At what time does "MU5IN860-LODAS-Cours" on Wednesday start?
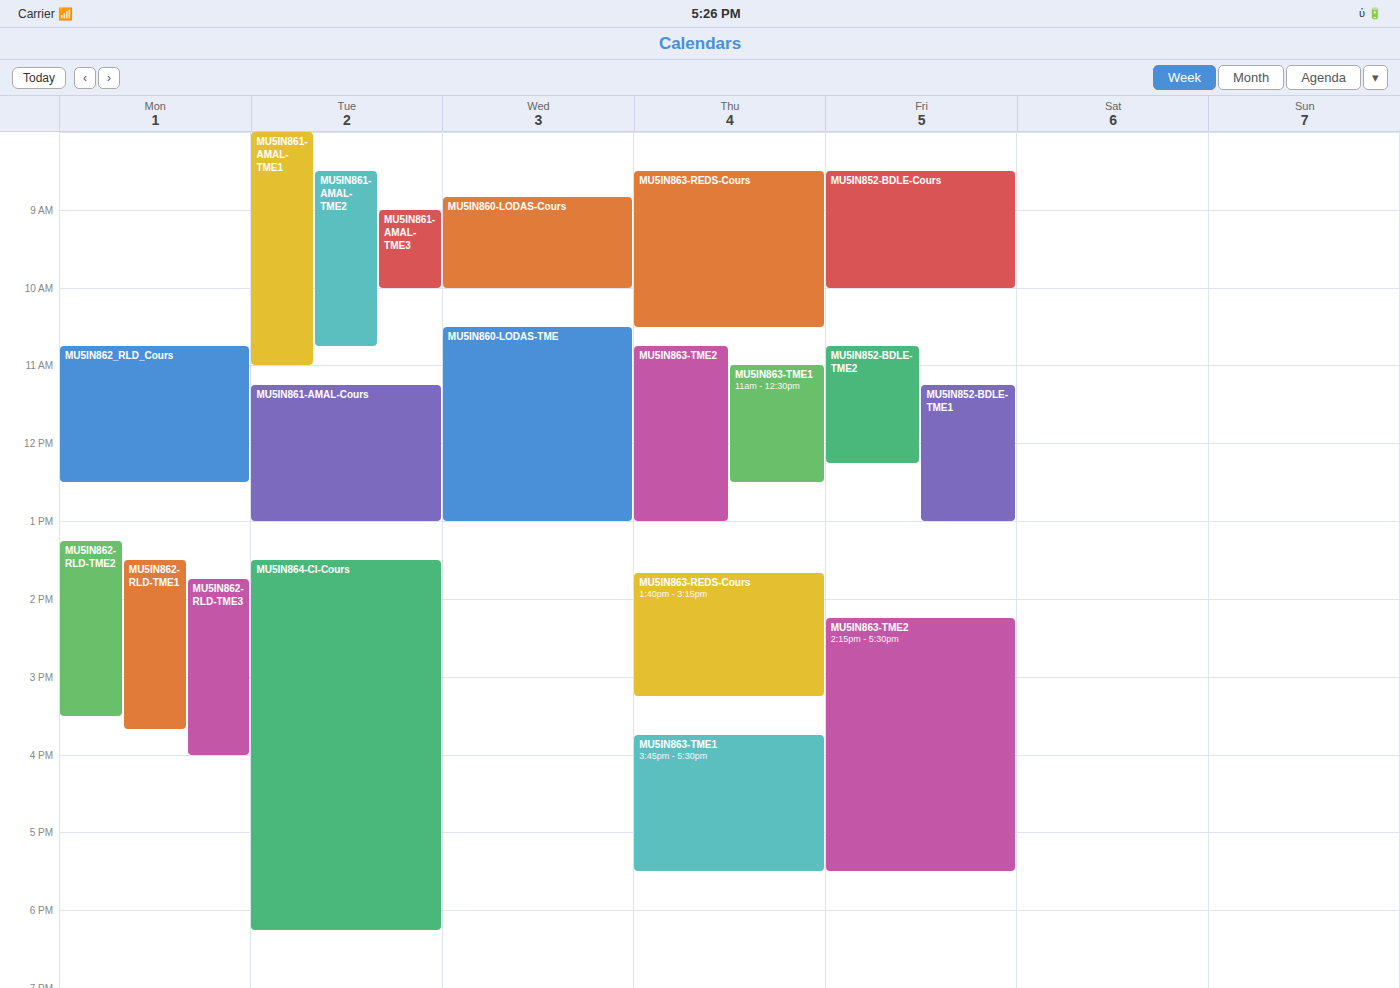
8:50 AM